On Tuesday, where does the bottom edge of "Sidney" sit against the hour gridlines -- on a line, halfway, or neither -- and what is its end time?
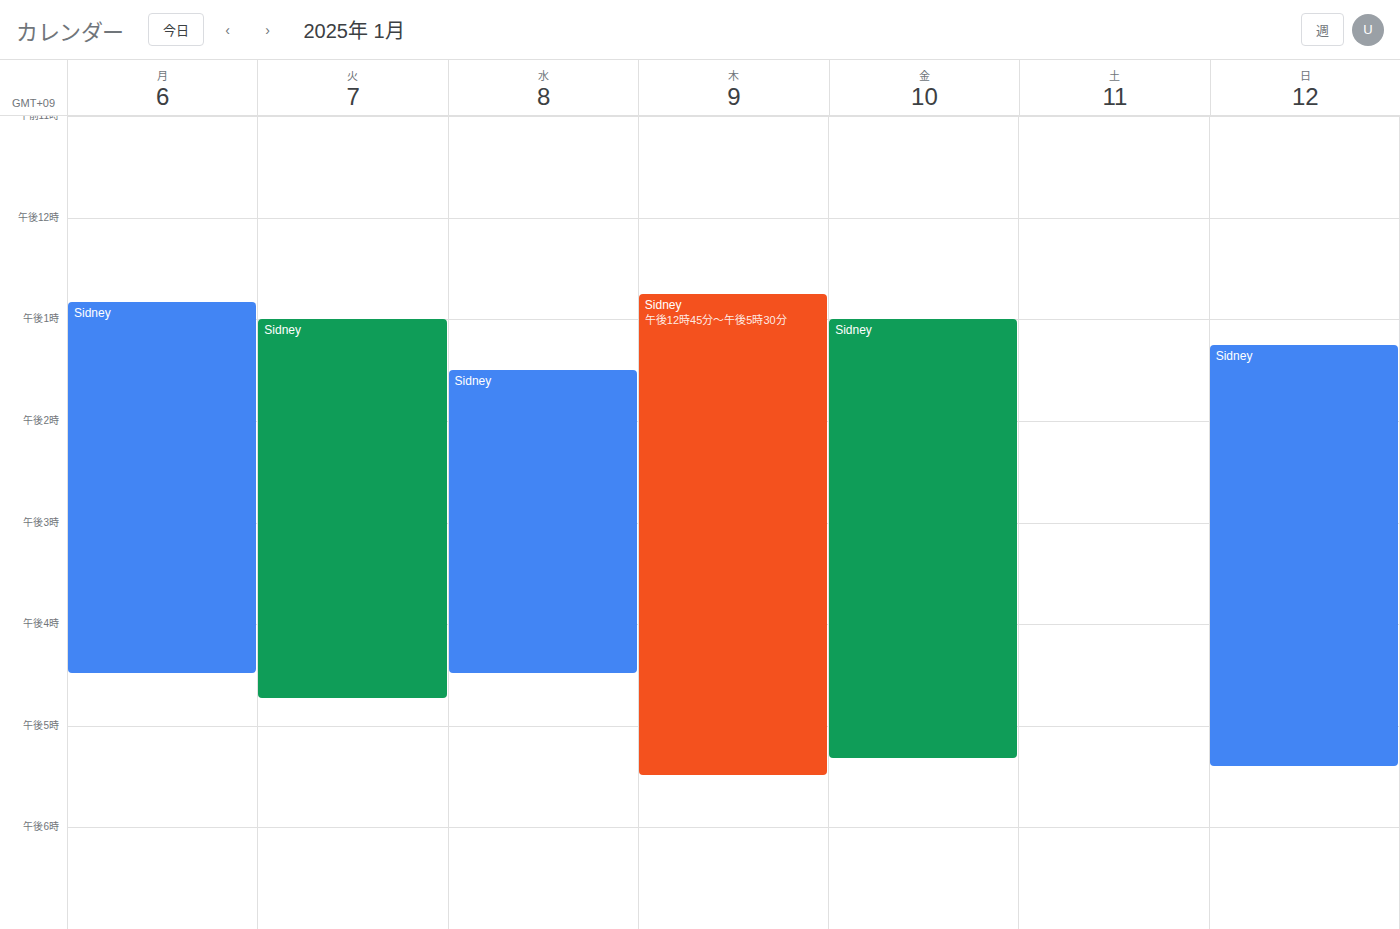
4:45 PM -- neither: three quarters of the way from the 4 PM line to the 5 PM line.